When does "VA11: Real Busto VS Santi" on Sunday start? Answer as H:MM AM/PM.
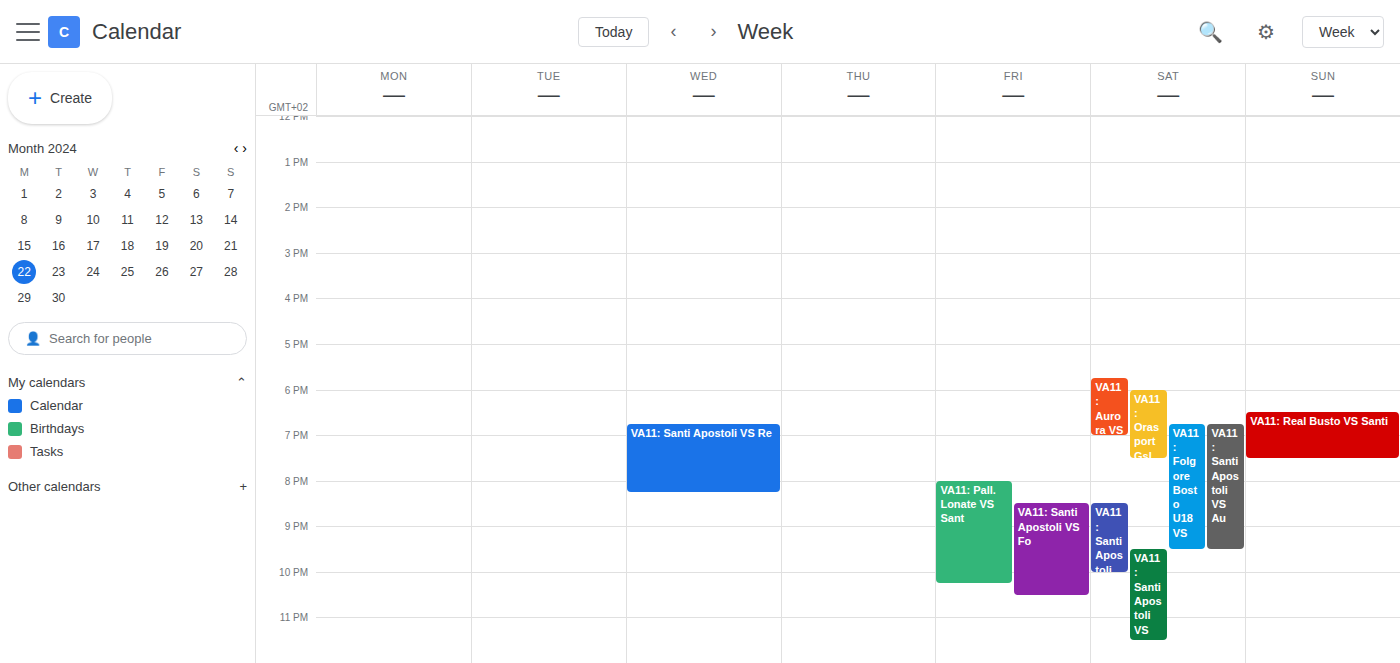
6:30 PM